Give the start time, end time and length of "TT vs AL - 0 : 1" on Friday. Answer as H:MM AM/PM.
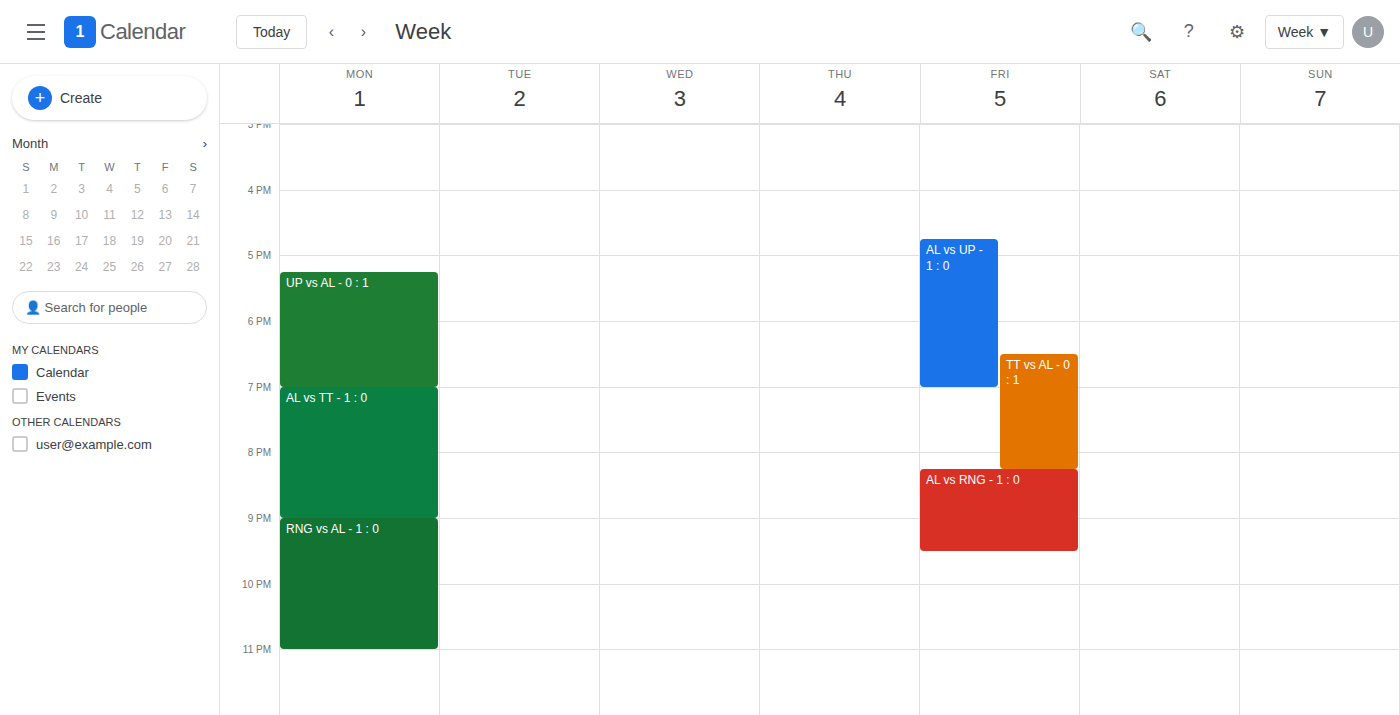
6:30 PM to 8:15 PM, 1 hour 45 minutes